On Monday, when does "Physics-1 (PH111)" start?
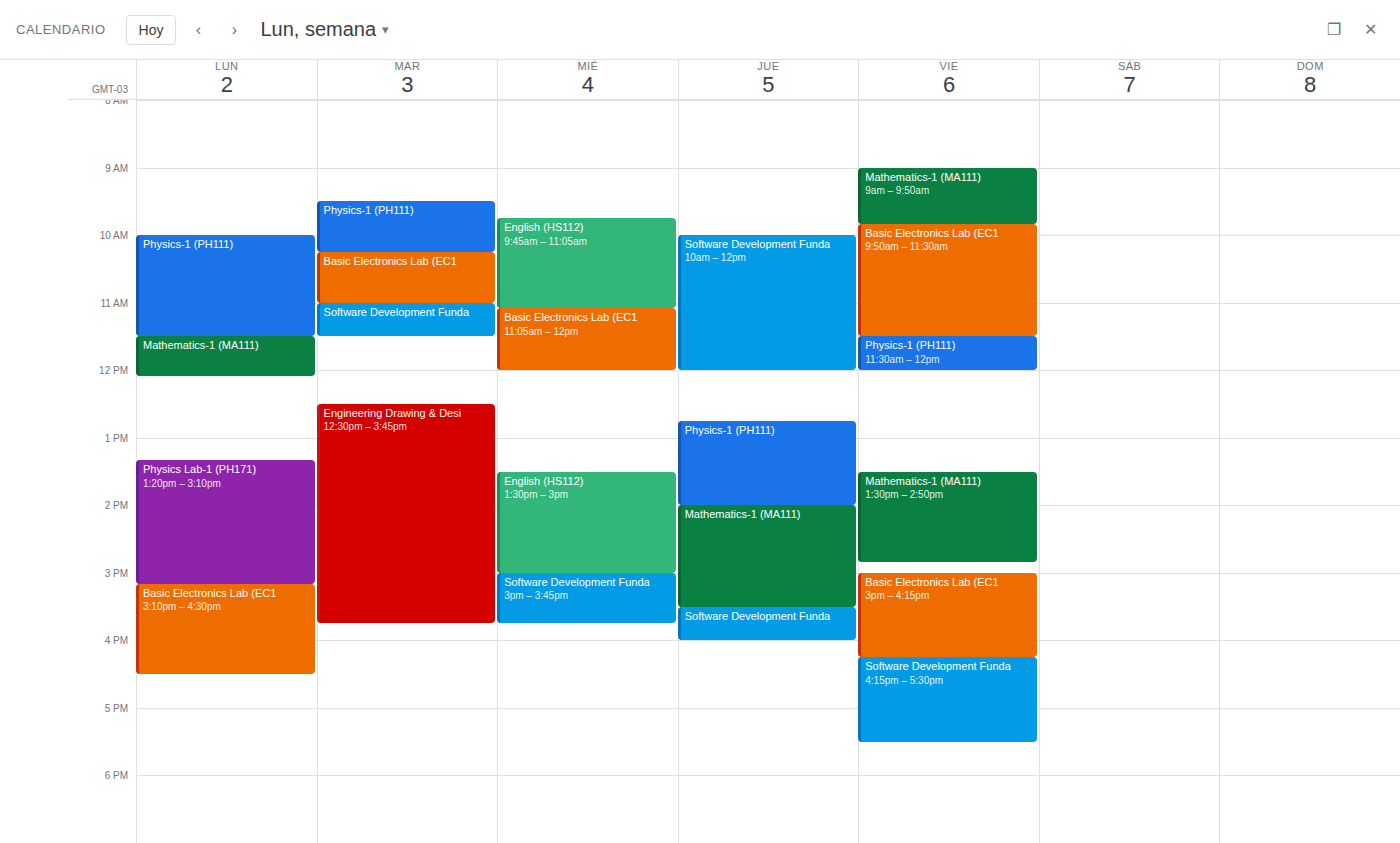
10:00 AM